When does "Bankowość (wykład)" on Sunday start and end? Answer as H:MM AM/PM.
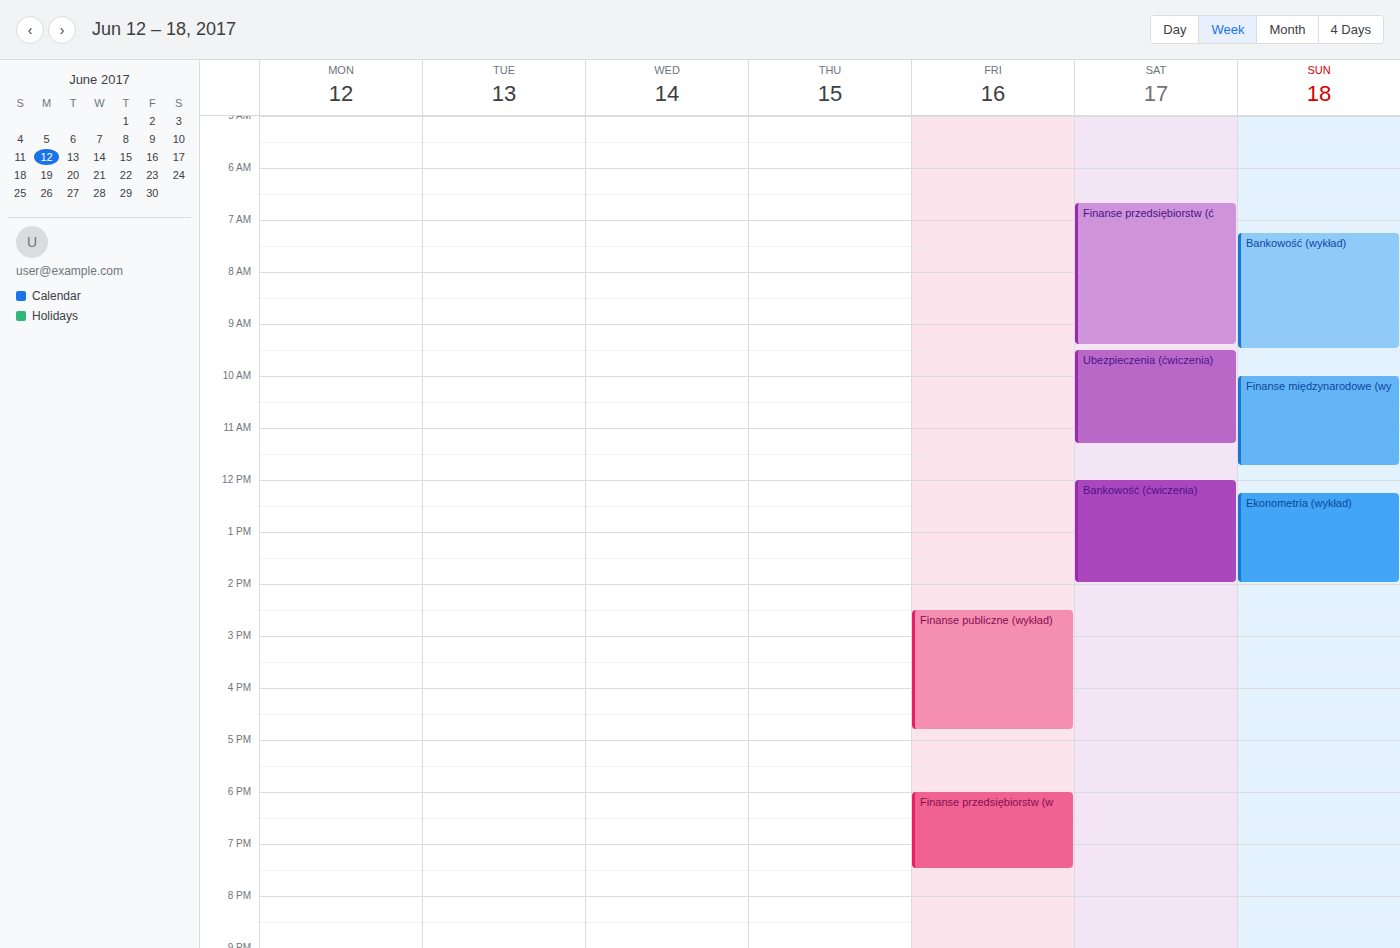
7:15 AM to 9:30 AM